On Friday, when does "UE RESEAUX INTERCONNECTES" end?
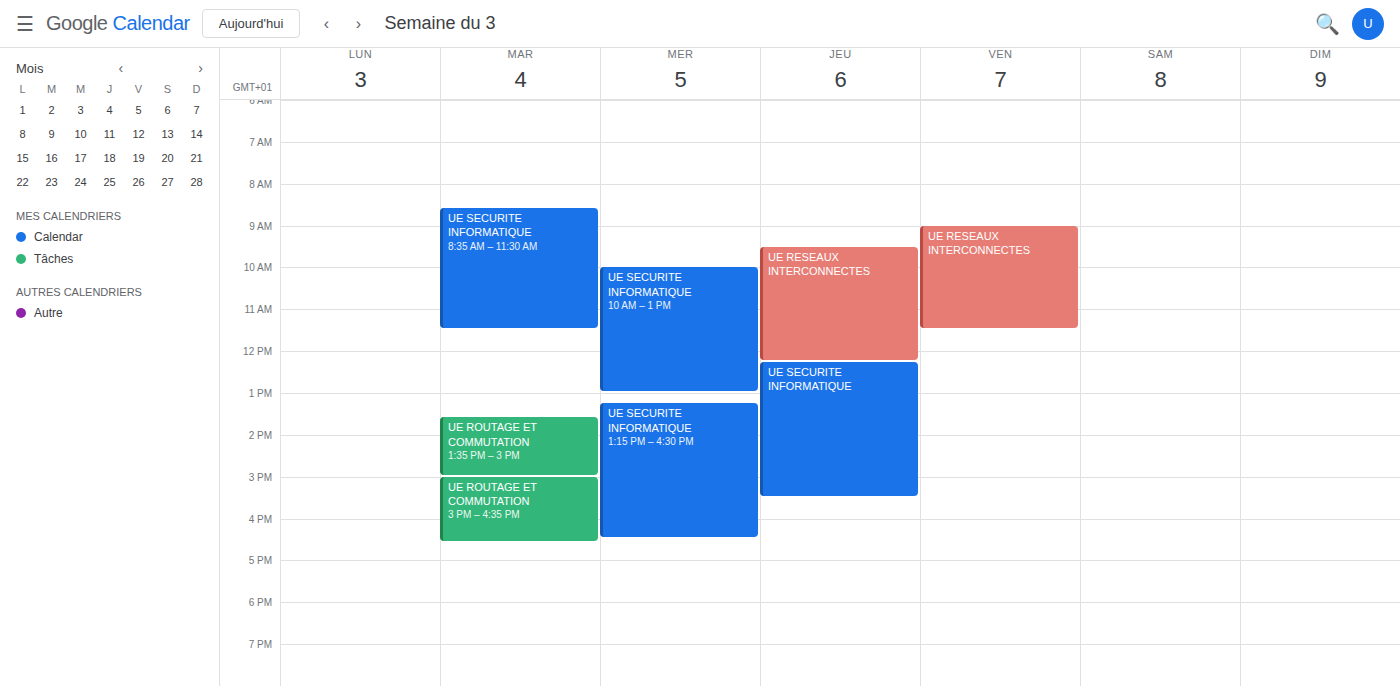
11:30 AM